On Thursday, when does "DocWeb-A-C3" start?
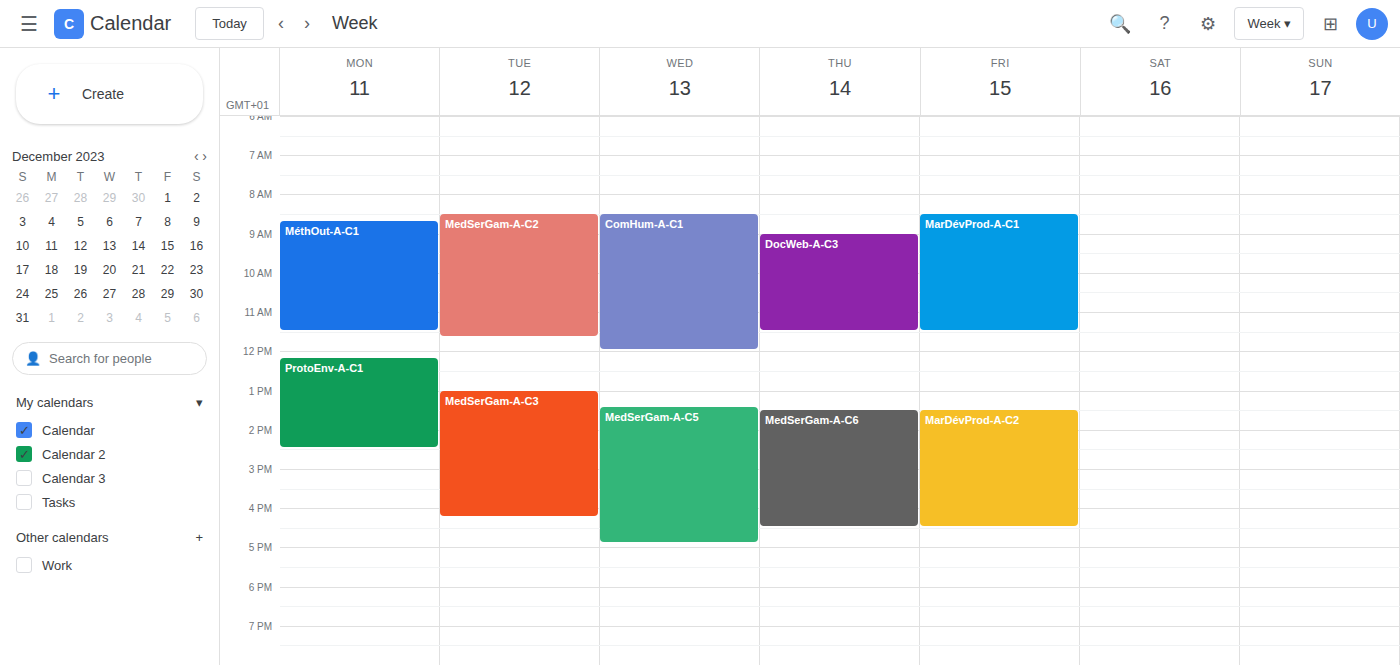
9:00 AM